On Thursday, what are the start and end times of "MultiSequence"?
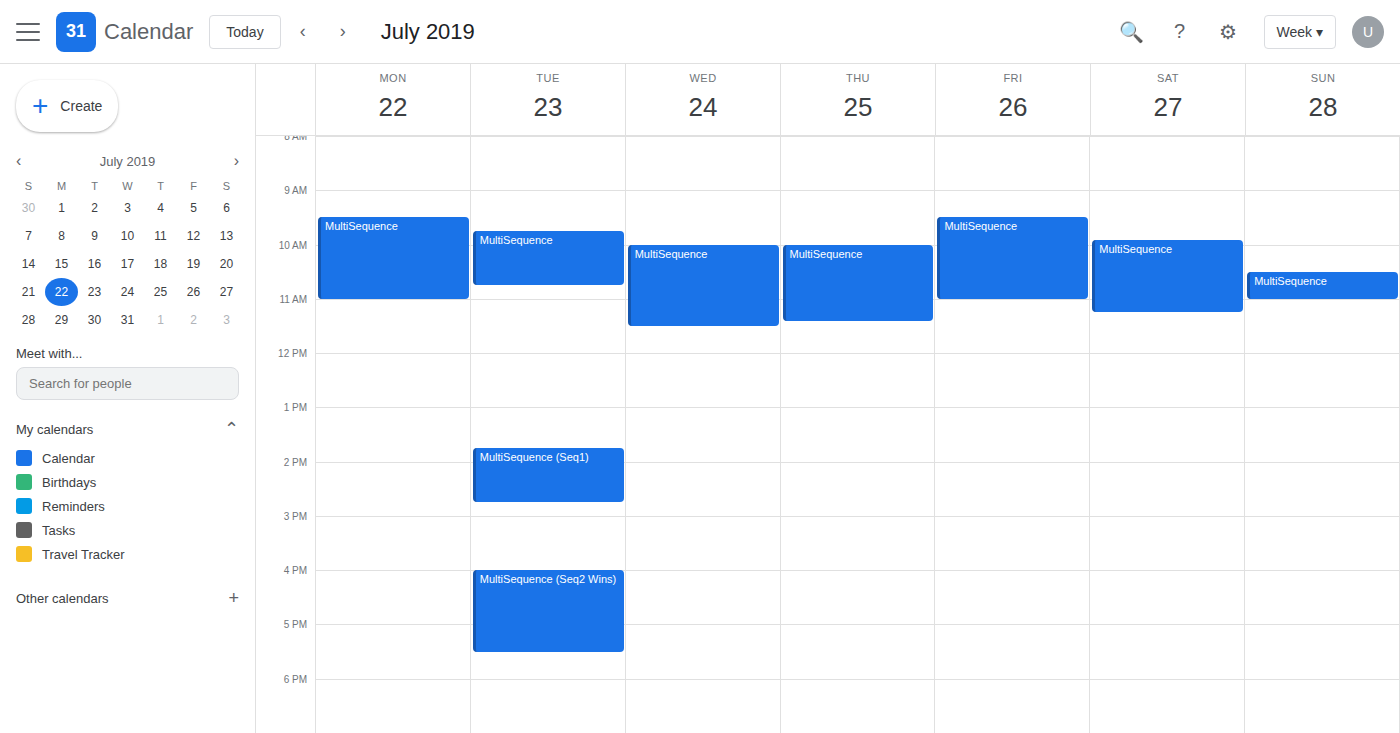
10:00 AM to 11:25 AM